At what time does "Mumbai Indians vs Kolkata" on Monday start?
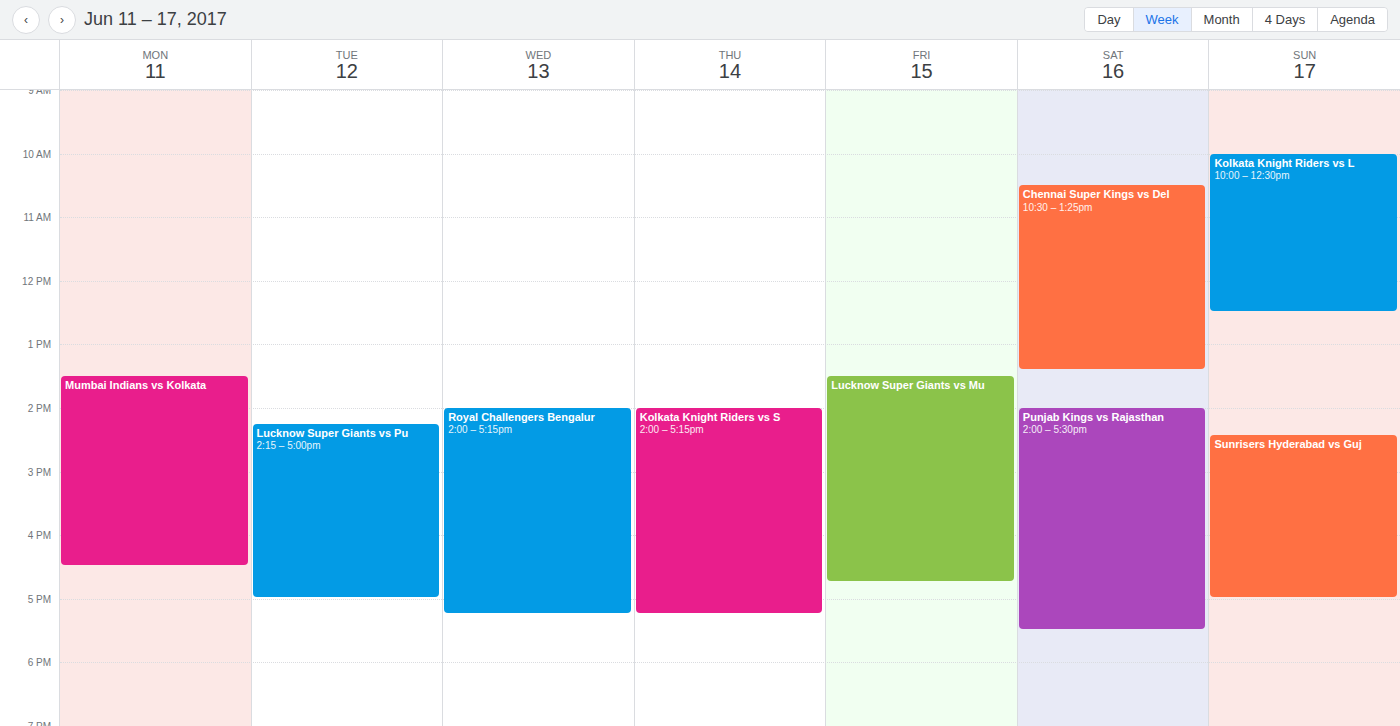
1:30 PM